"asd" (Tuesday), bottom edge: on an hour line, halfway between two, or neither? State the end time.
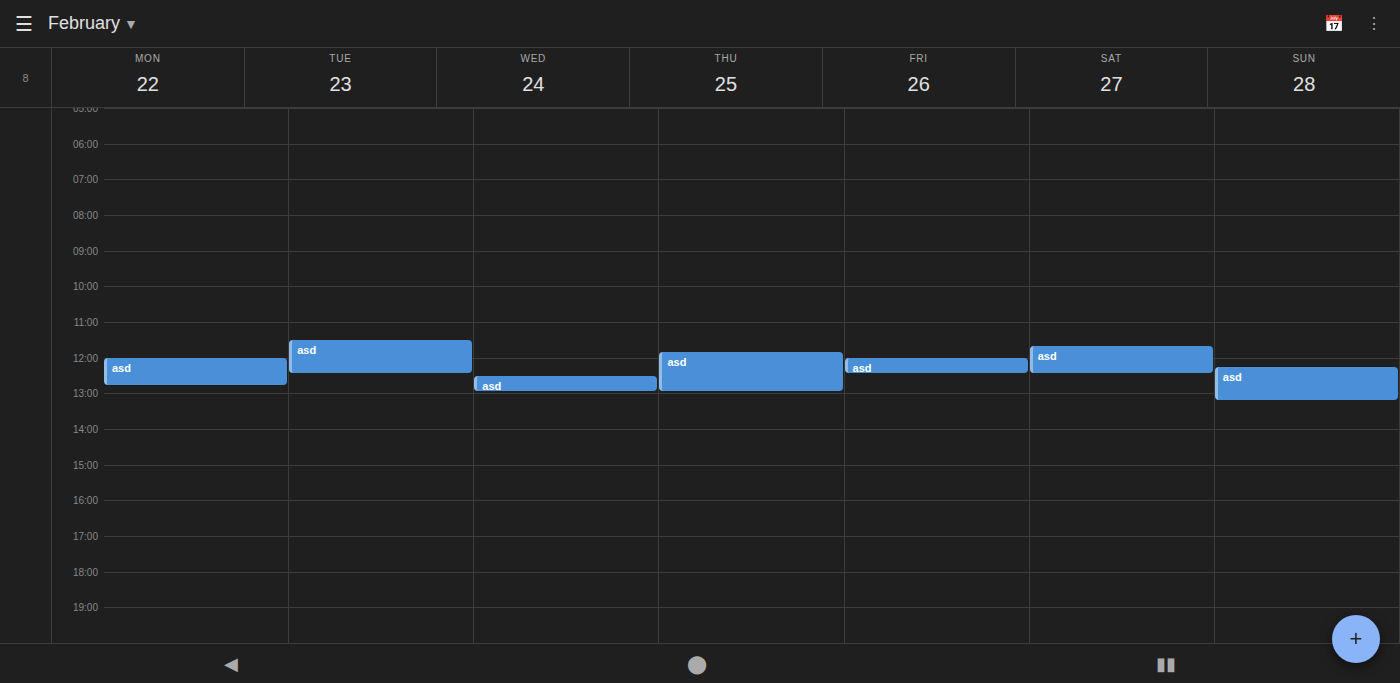
12:30 PM -- halfway between the 12 PM and 1 PM lines.